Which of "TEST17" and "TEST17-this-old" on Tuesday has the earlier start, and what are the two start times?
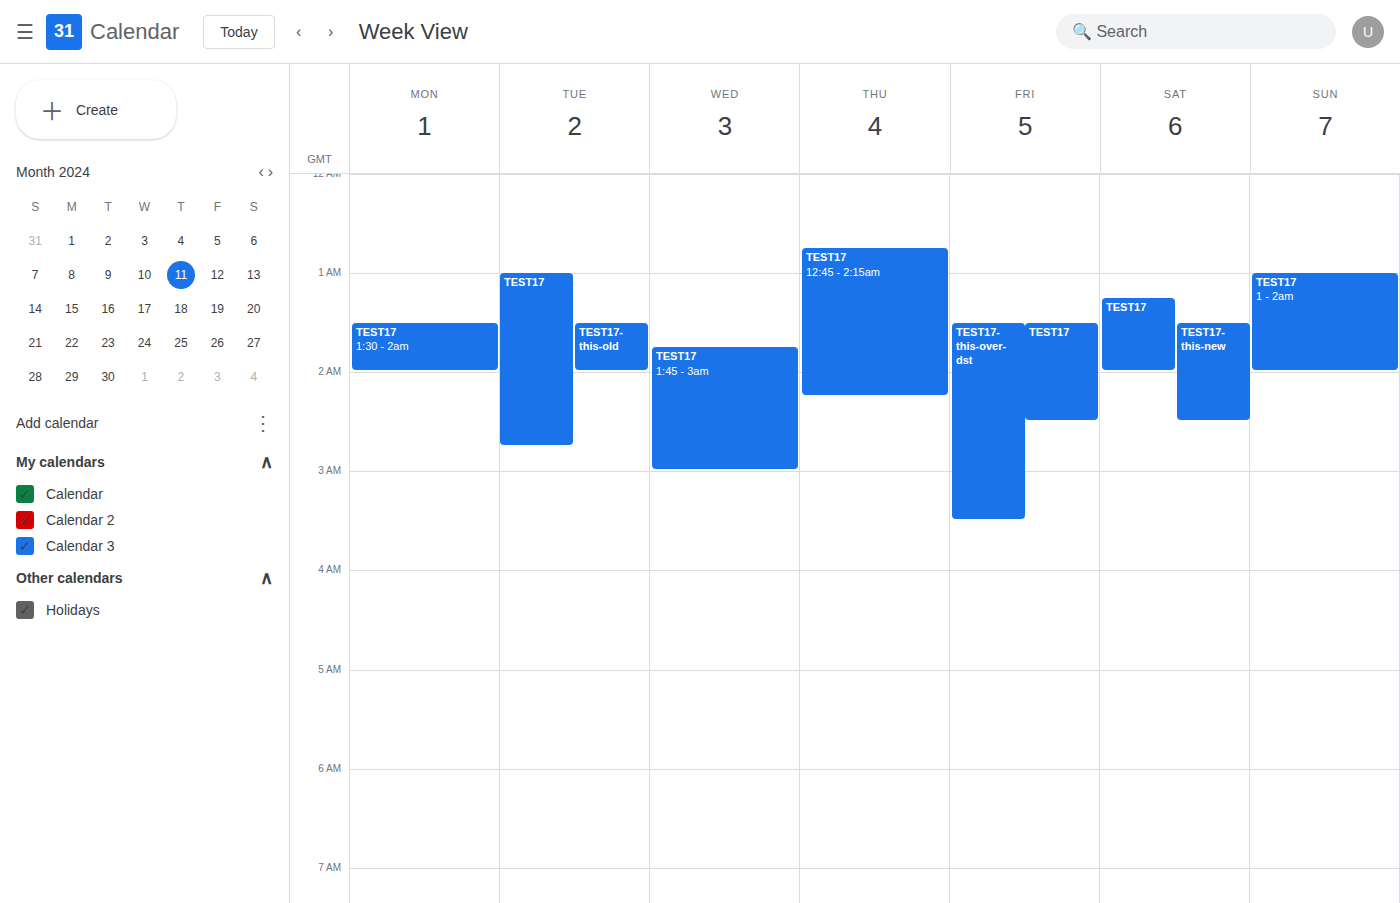
"TEST17" 1:00 AM; "TEST17-this-old" 1:30 AM.